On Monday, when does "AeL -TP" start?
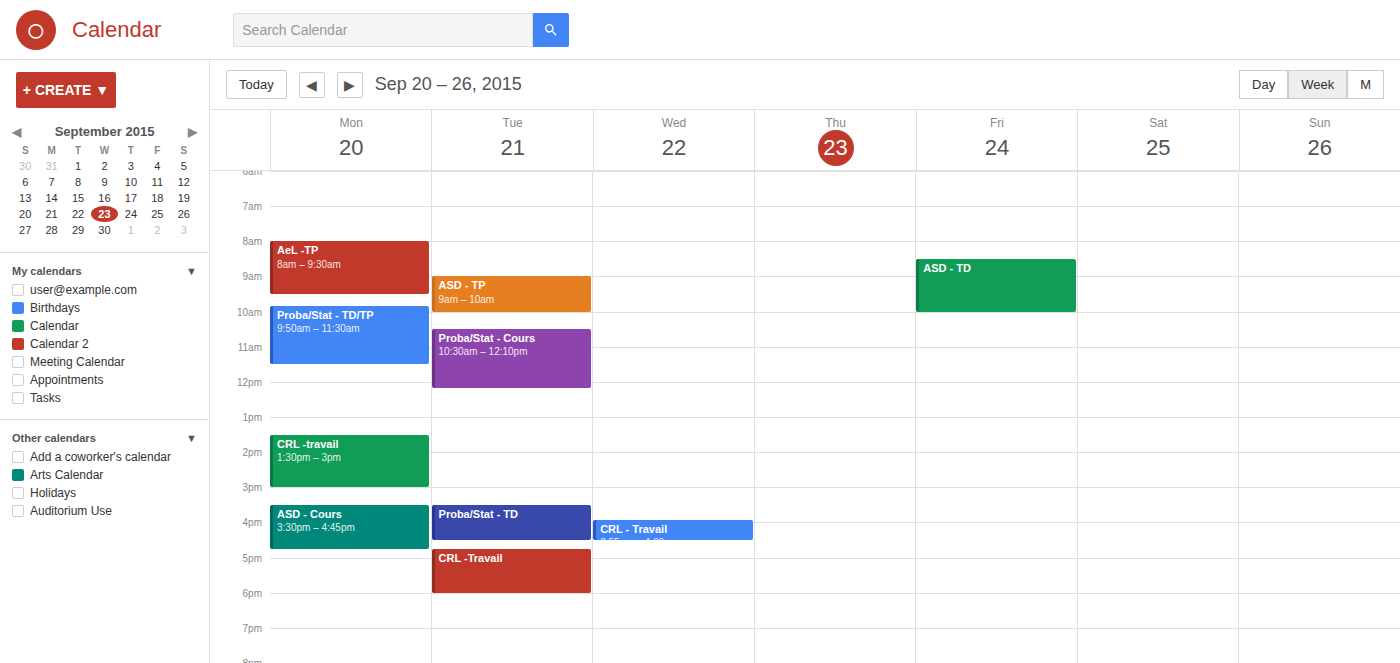
8:00 AM